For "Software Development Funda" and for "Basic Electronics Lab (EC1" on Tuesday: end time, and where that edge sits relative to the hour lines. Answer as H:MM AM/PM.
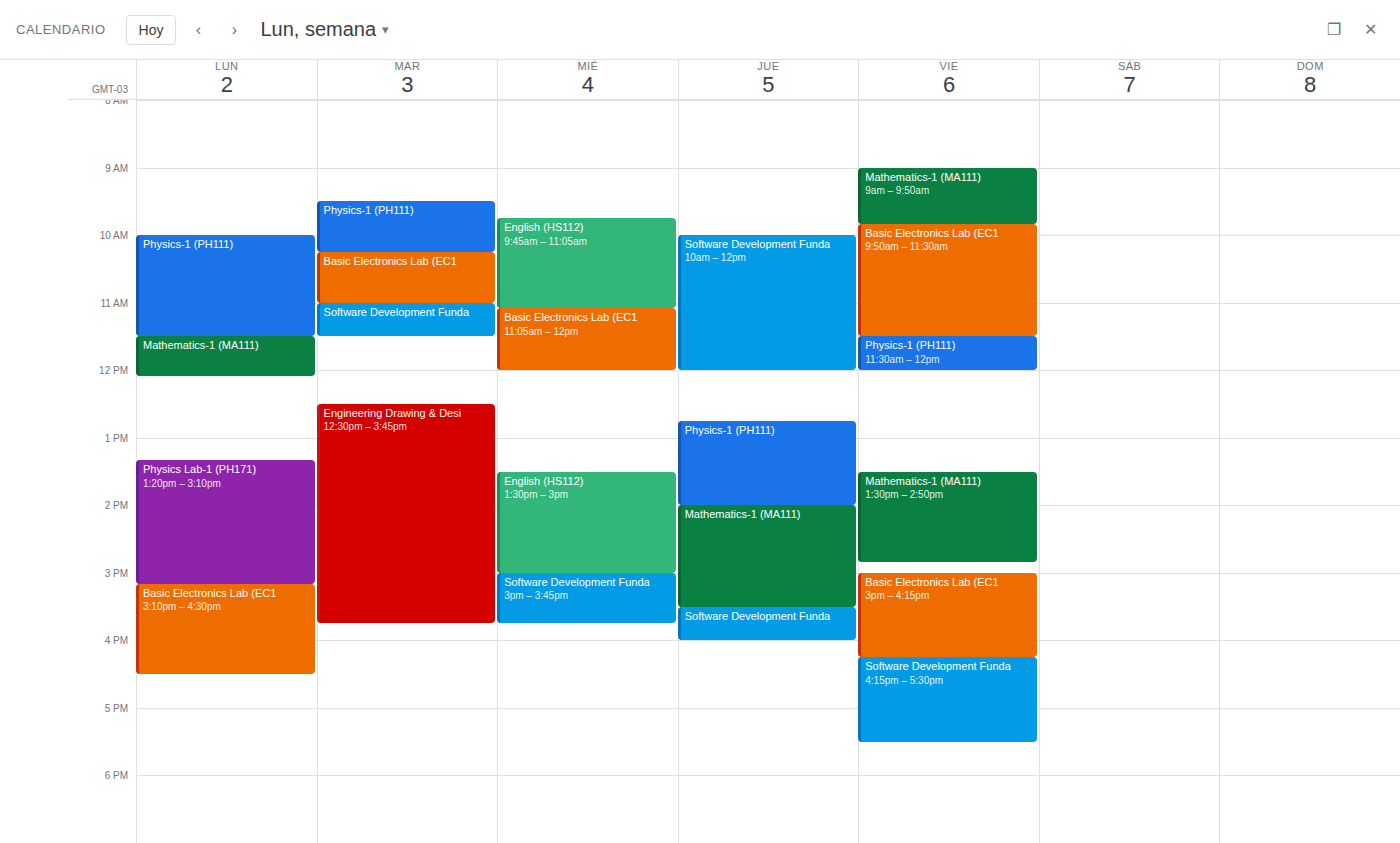
"Software Development Funda": 11:30 AM, halfway between the 11 AM and 12 PM lines. "Basic Electronics Lab (EC1": 11:00 AM, exactly on the 11 AM line.